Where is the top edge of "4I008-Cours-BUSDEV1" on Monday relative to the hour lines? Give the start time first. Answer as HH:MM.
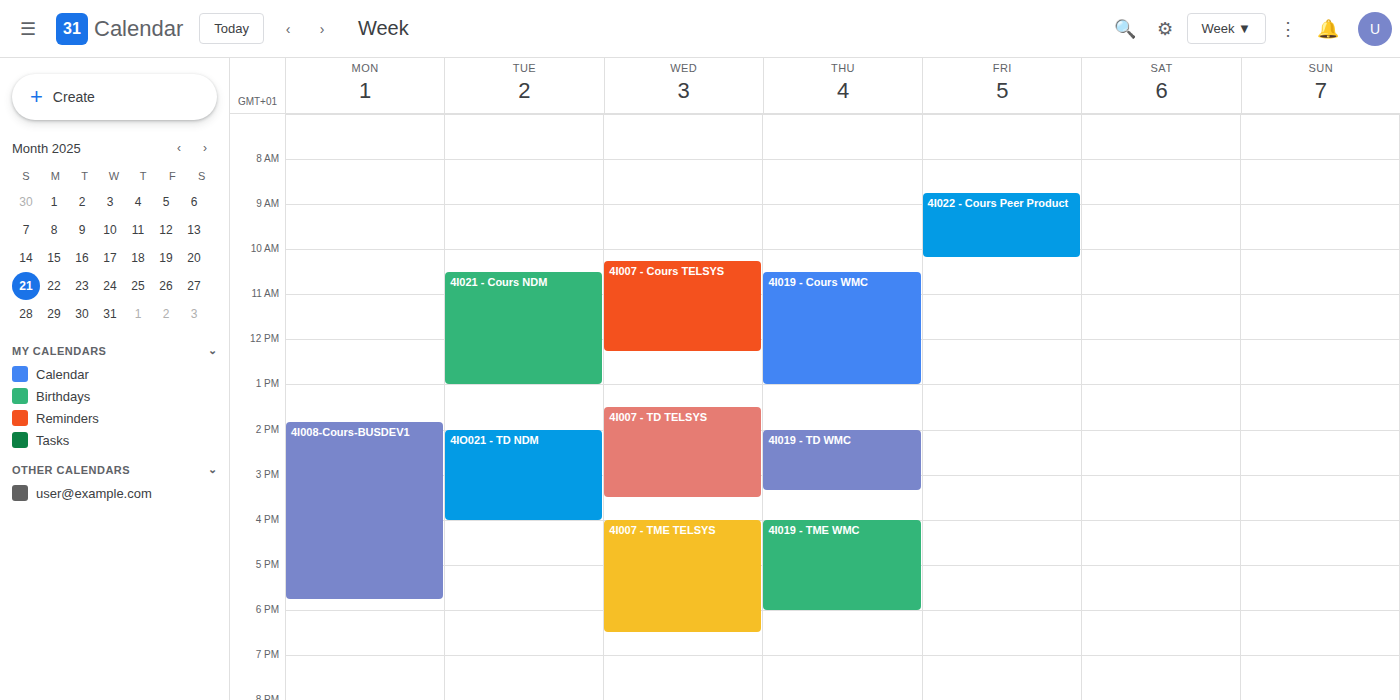
13:50 -- neither: 50 minutes below the 13:00 line and 10 minutes above the 14:00 line.